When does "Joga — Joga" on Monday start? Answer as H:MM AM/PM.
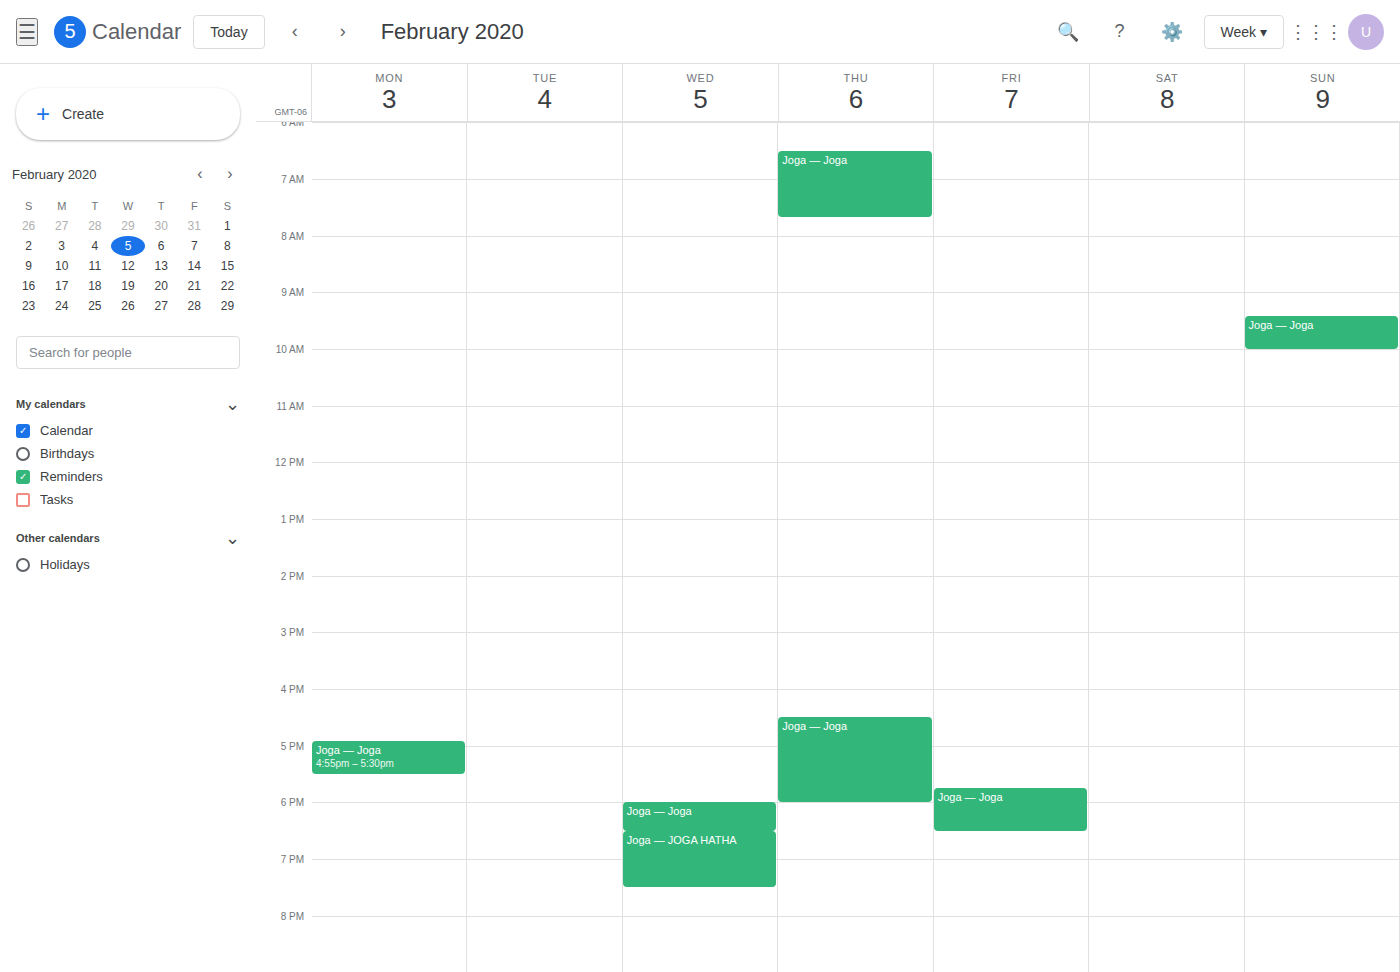
4:55 PM